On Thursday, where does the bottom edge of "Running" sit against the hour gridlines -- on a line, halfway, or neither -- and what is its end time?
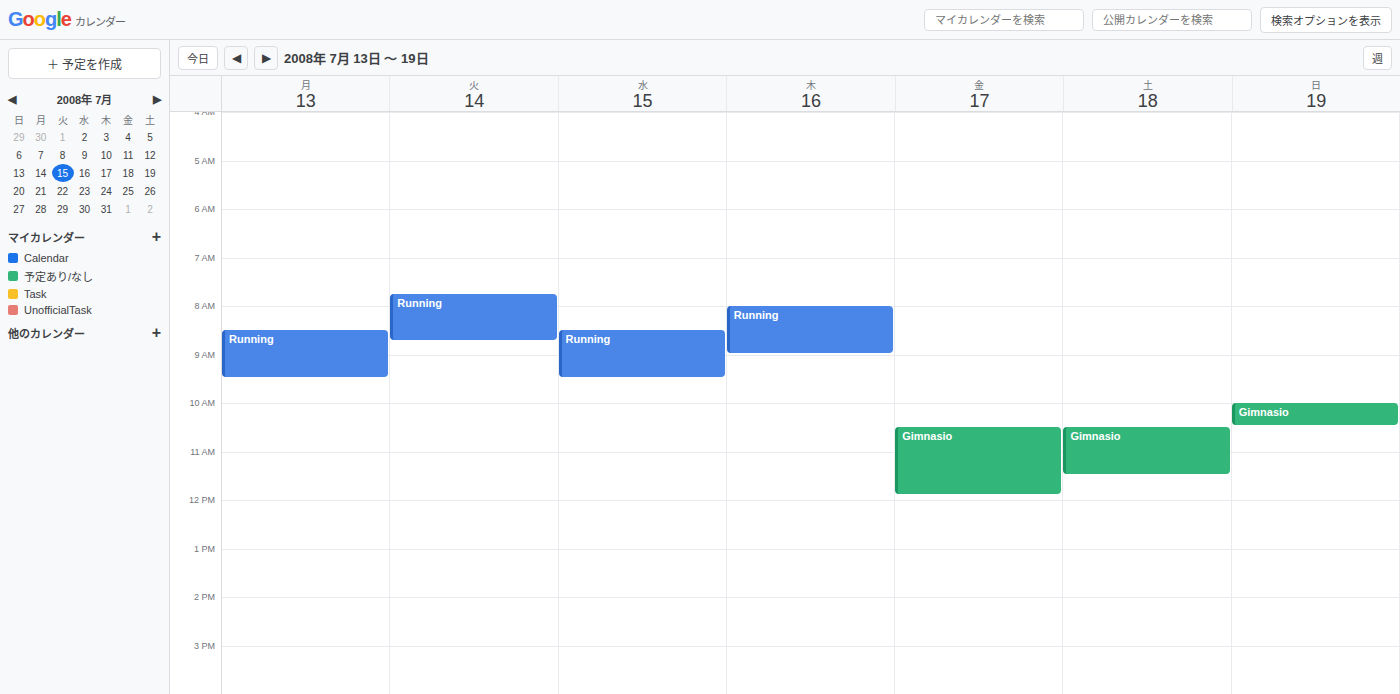
9:00 AM -- exactly on the 9 AM line.